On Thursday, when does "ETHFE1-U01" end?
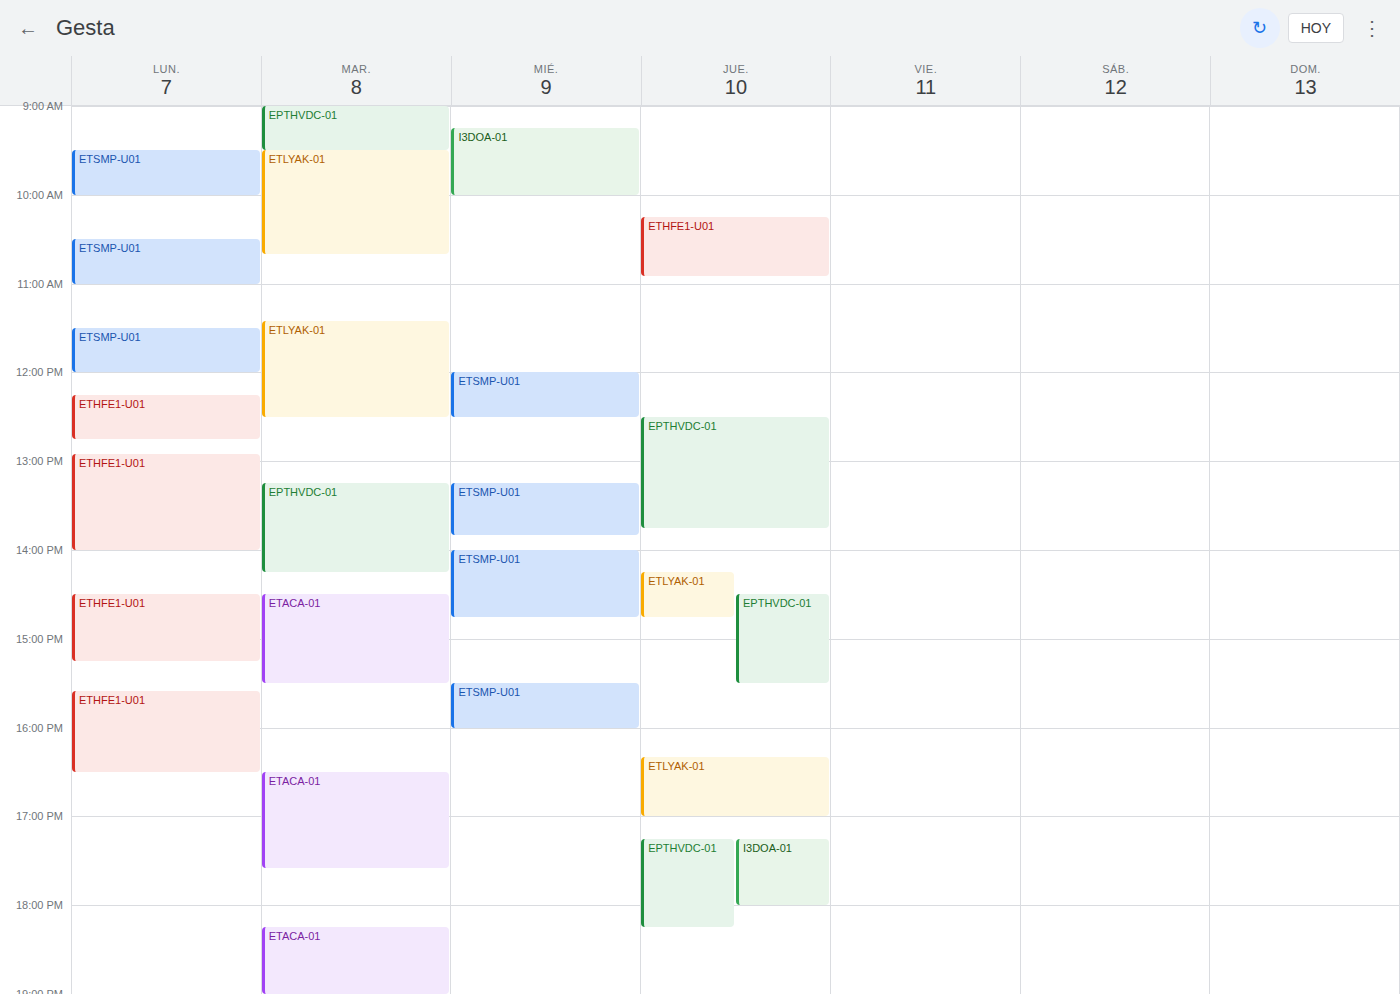
10:55 AM